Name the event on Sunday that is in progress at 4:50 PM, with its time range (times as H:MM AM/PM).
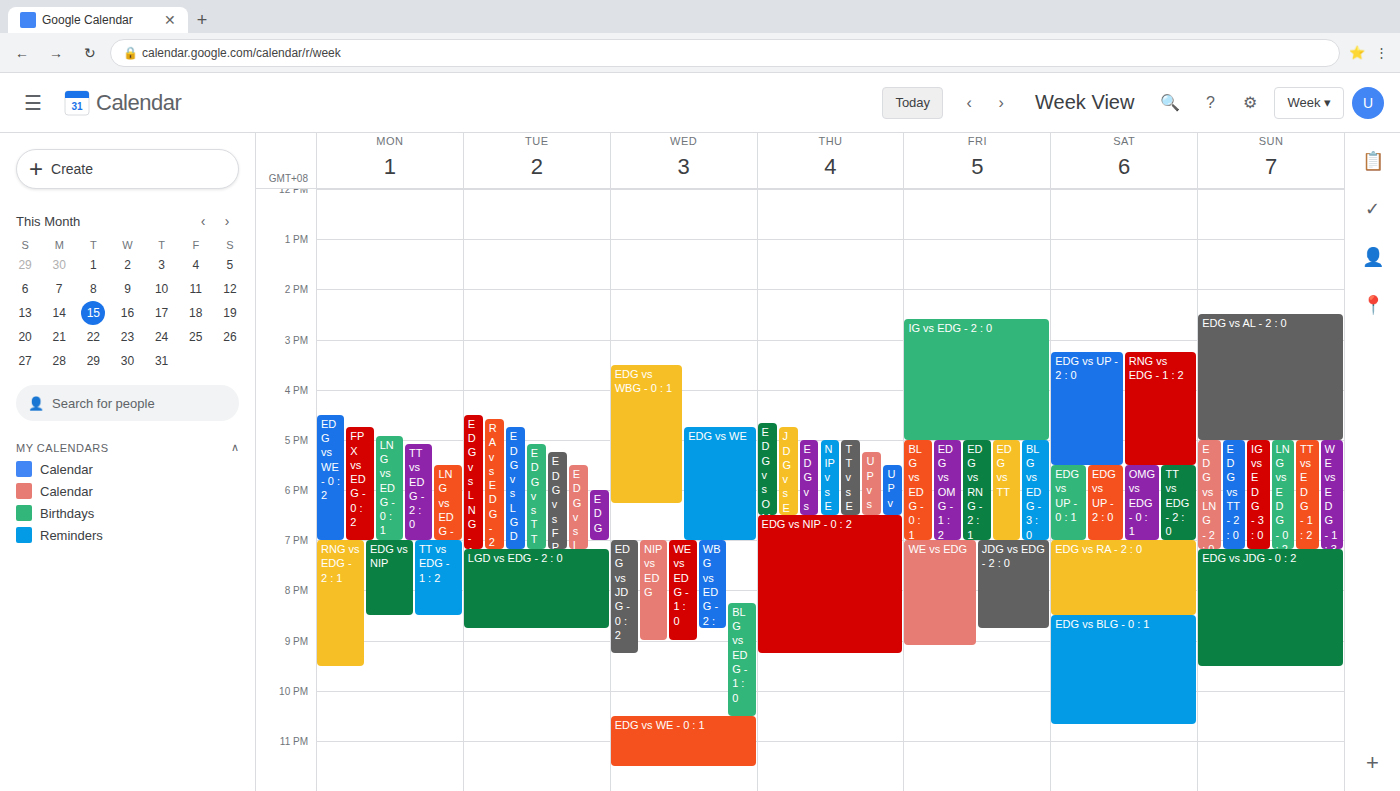
"EDG vs AL - 2 : 0", 2:30 PM to 5:00 PM